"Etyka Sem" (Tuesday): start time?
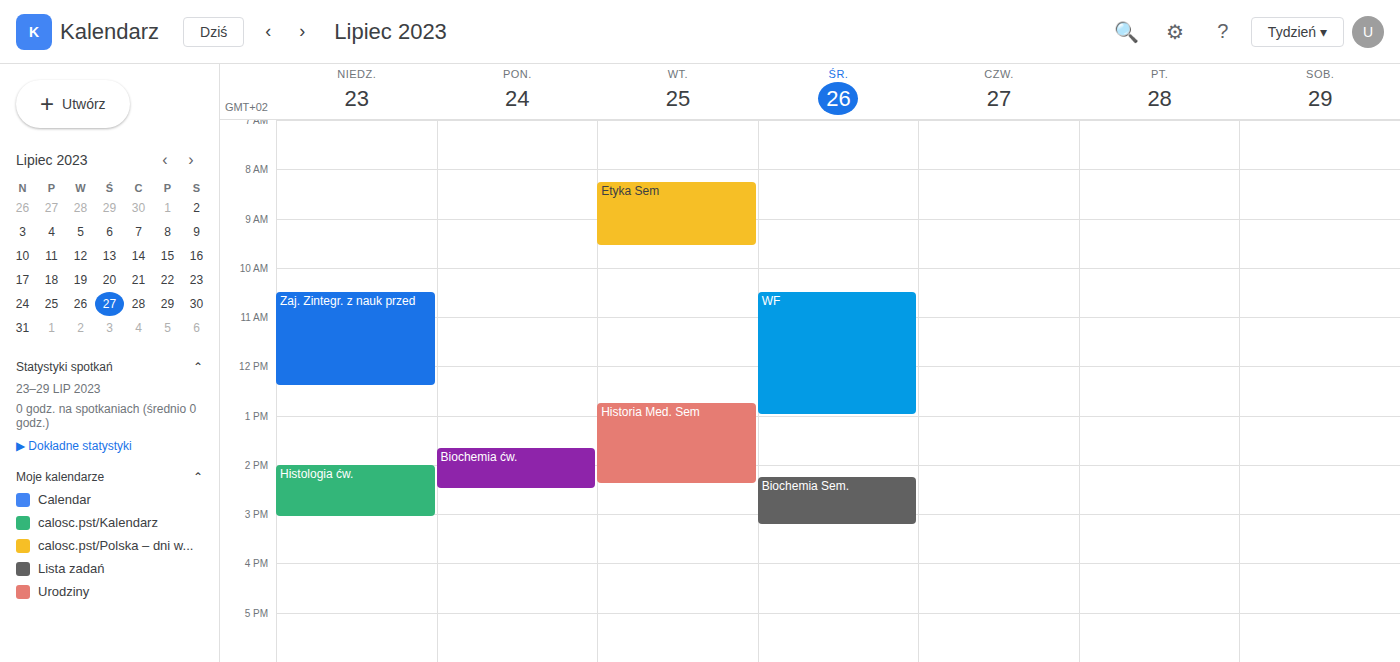
8:15 AM